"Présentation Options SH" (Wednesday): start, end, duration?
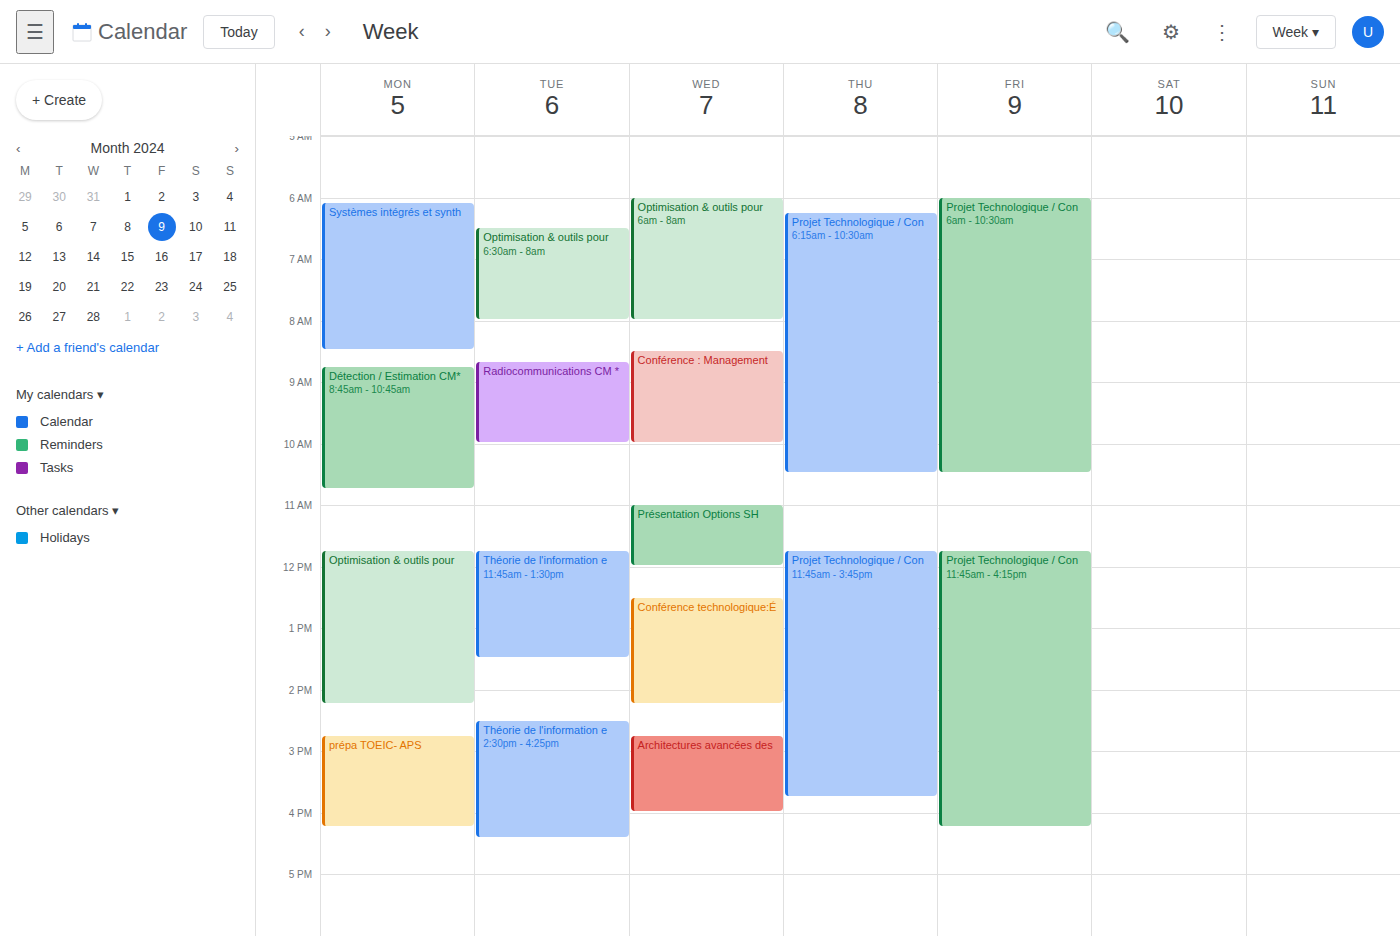
11:00 AM to 12:00 PM, 1 hour